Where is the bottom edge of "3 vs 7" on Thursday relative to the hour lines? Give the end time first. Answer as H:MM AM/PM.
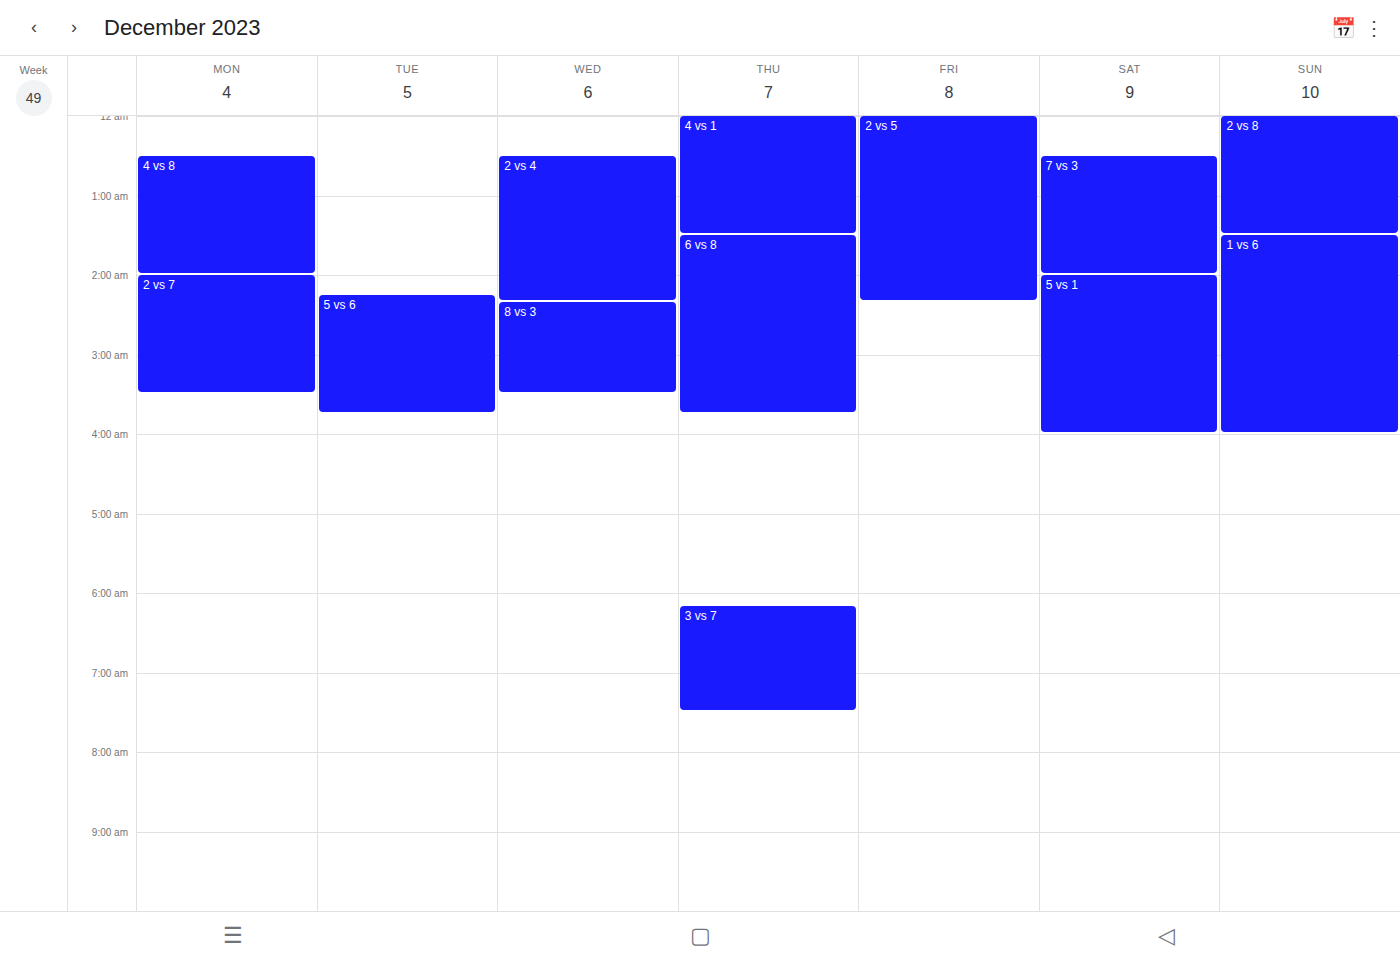
7:30 AM -- halfway between the 7 AM and 8 AM lines.